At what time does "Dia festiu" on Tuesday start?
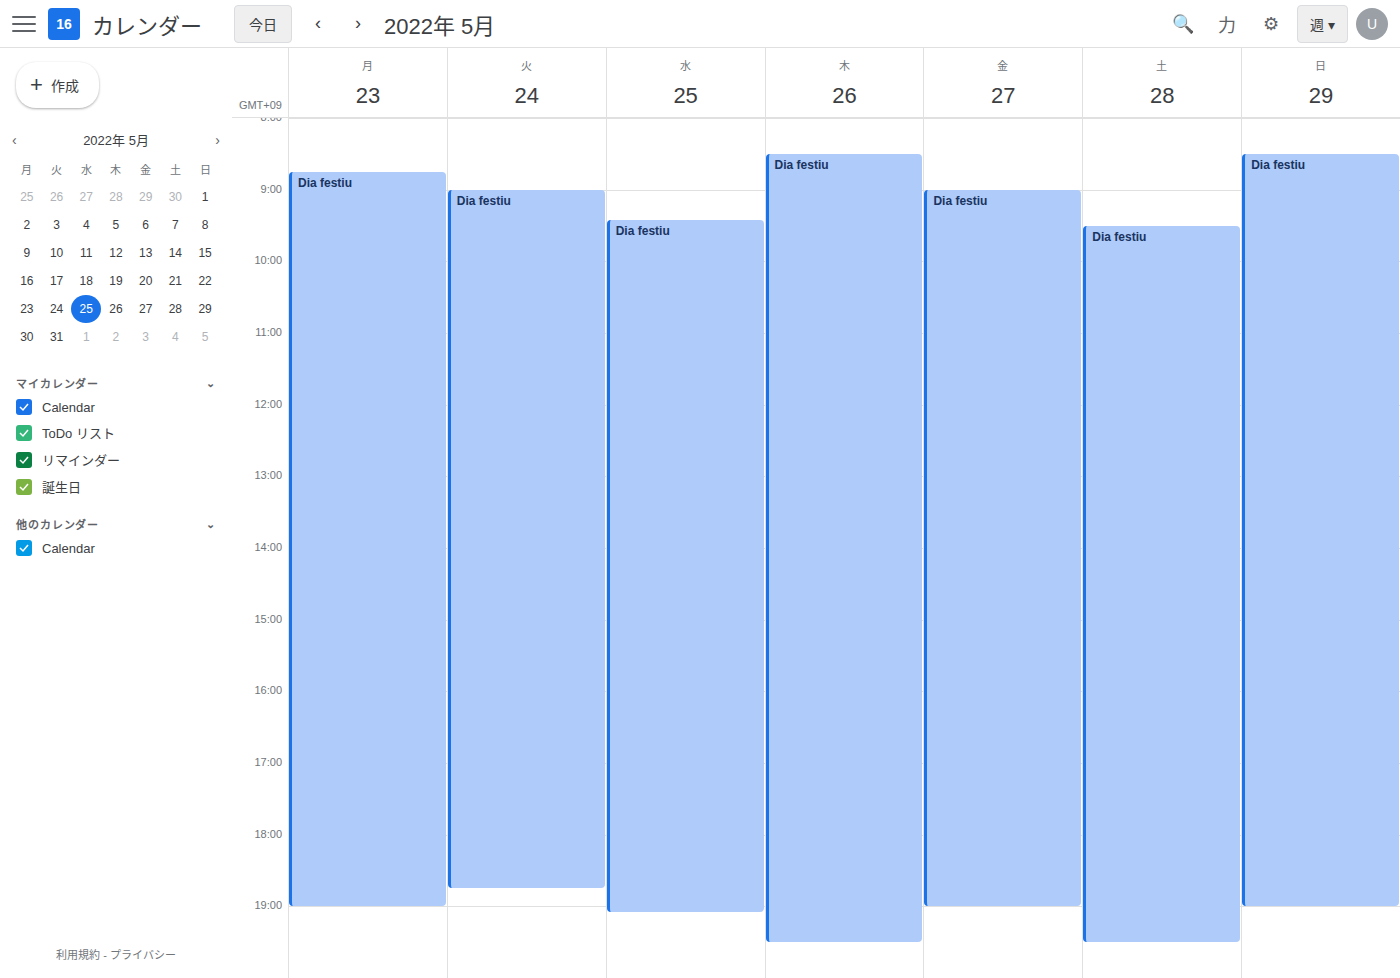
09:00